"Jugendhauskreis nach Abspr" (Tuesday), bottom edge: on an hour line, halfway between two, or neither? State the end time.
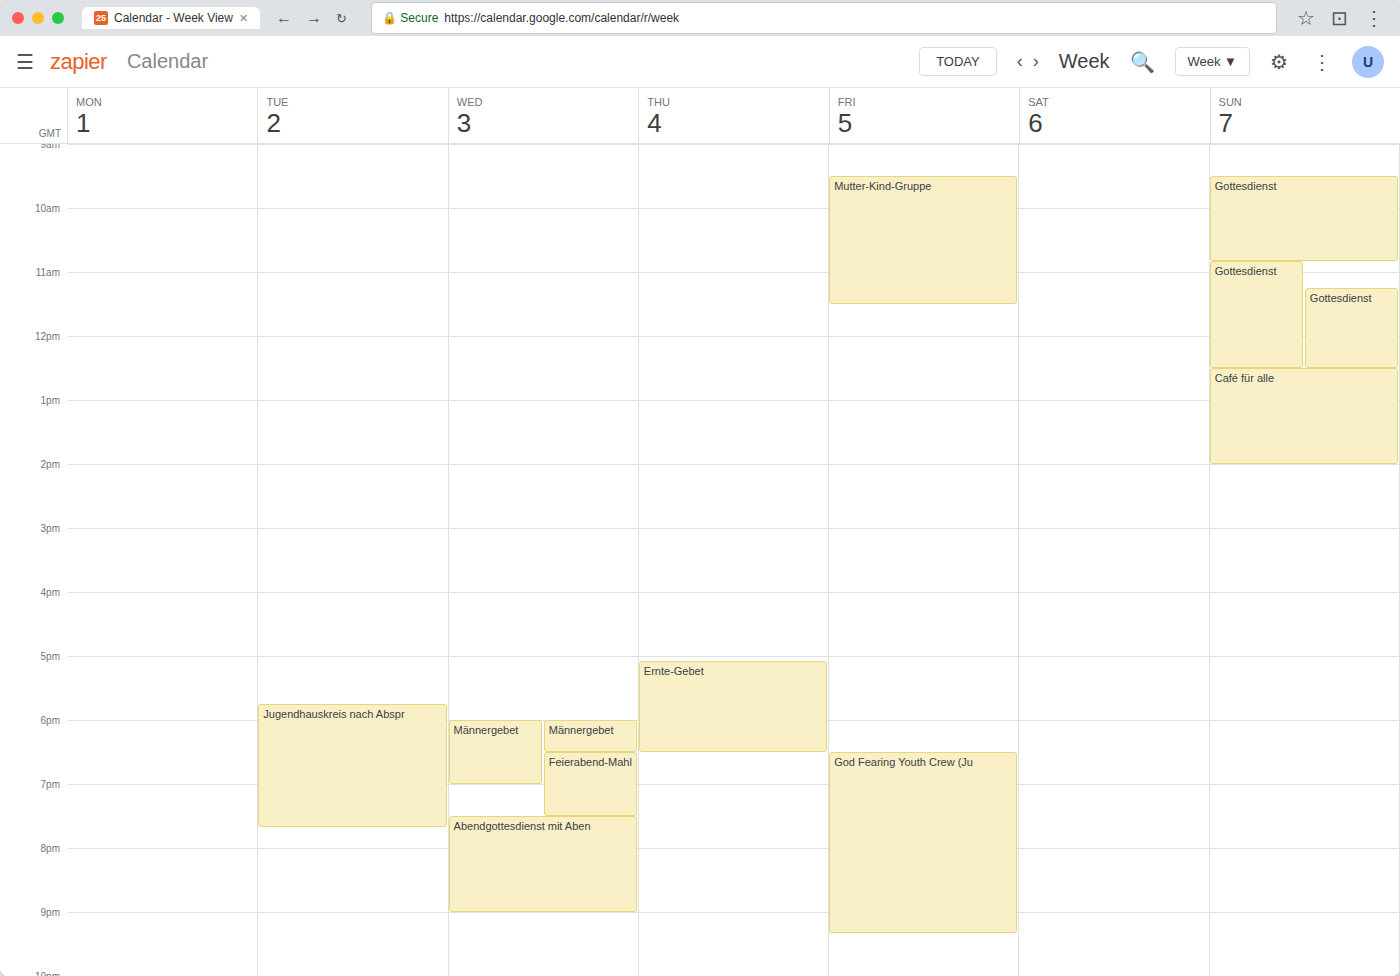
7:40 PM -- neither: 40 minutes below the 7 PM line and 20 minutes above the 8 PM line.